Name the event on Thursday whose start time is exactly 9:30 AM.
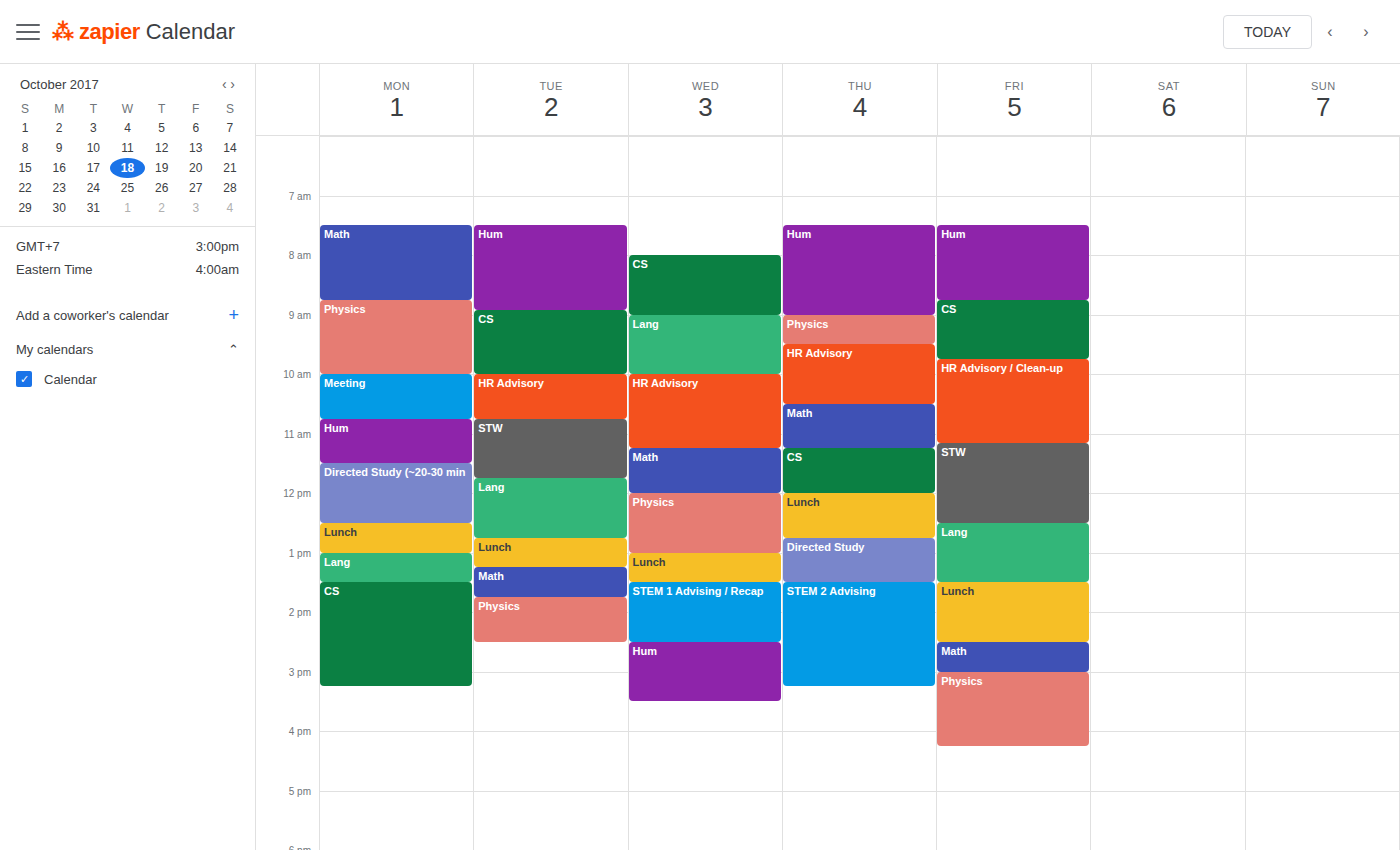
"HR Advisory"